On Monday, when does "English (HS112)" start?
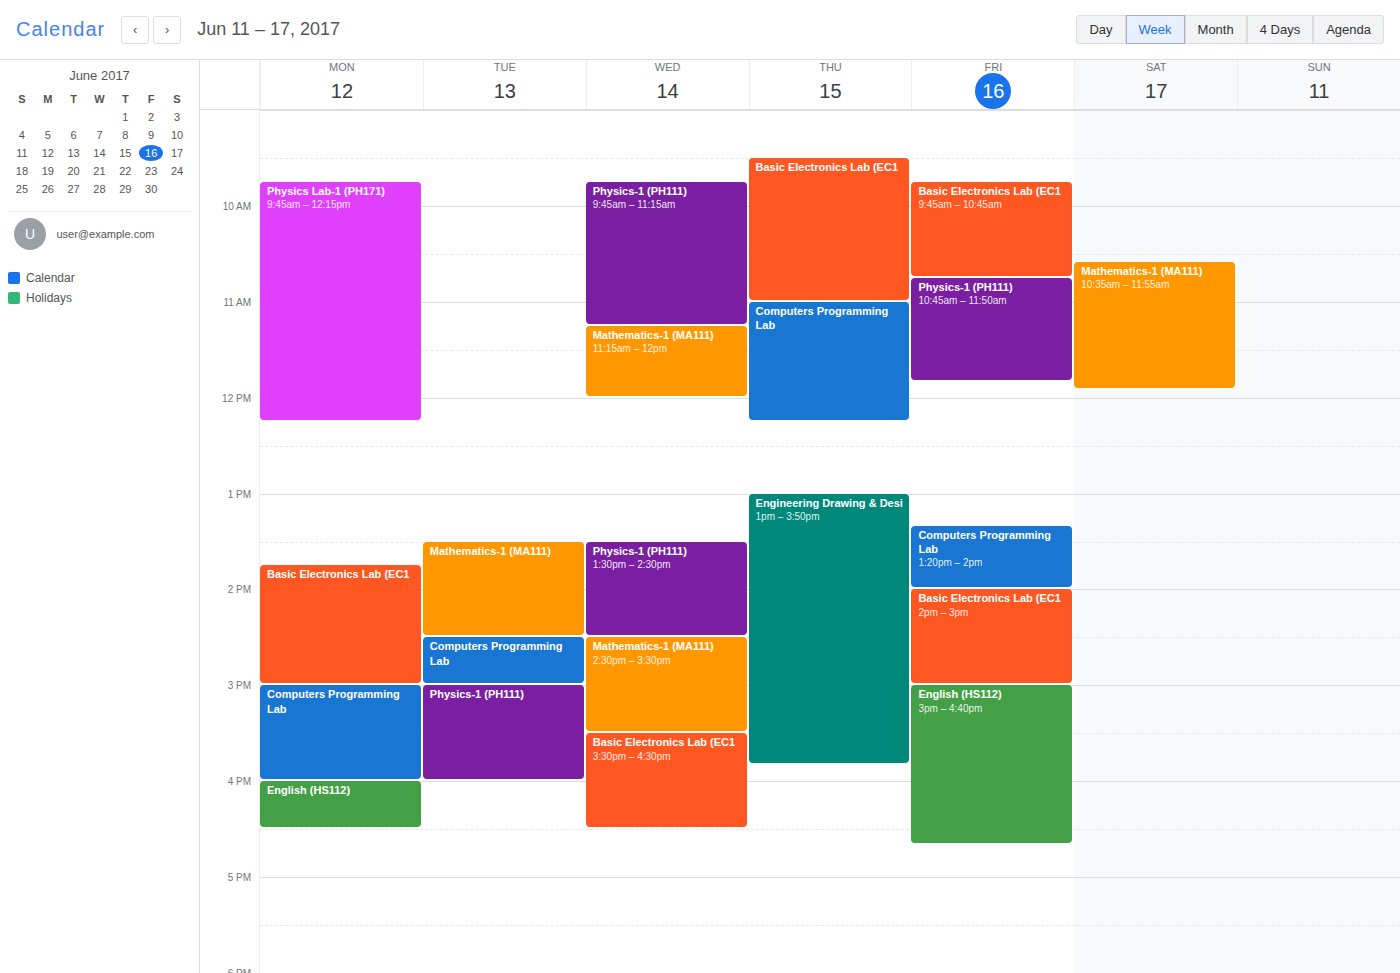
16:00